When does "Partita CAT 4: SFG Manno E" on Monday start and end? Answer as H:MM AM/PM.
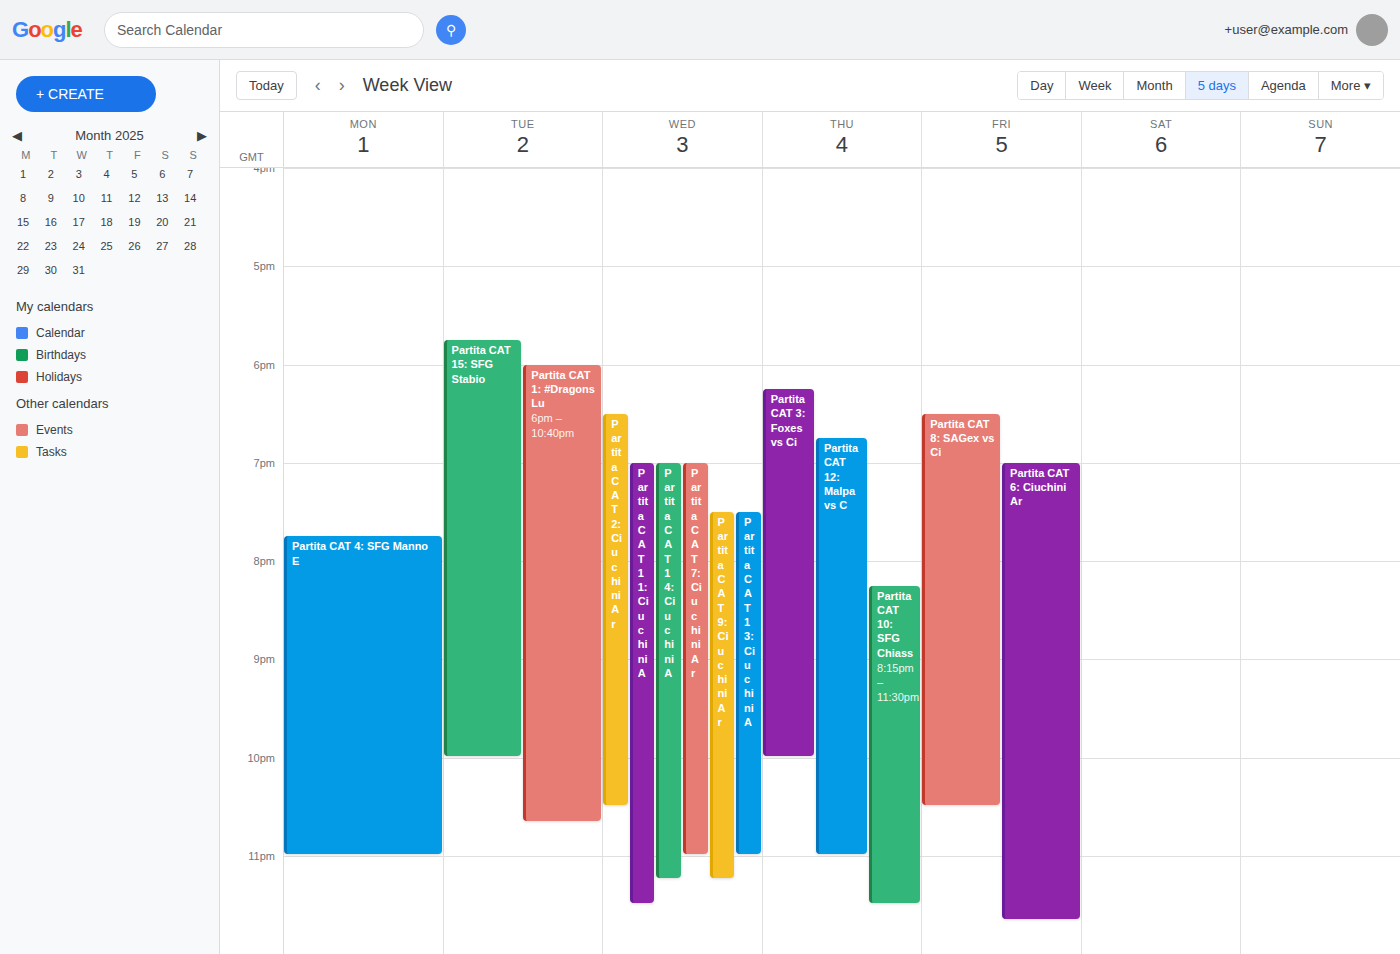
7:45 PM to 11:00 PM